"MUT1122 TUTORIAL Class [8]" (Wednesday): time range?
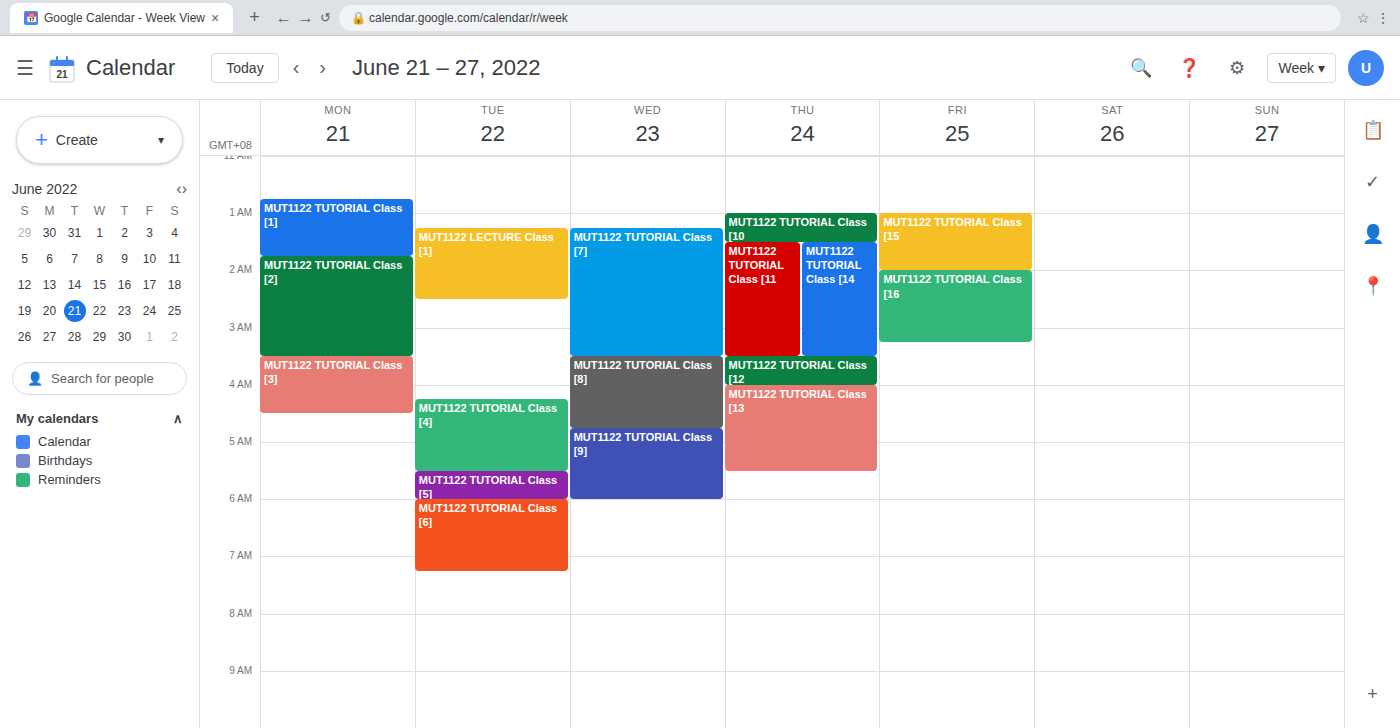
3:30 AM to 4:45 AM